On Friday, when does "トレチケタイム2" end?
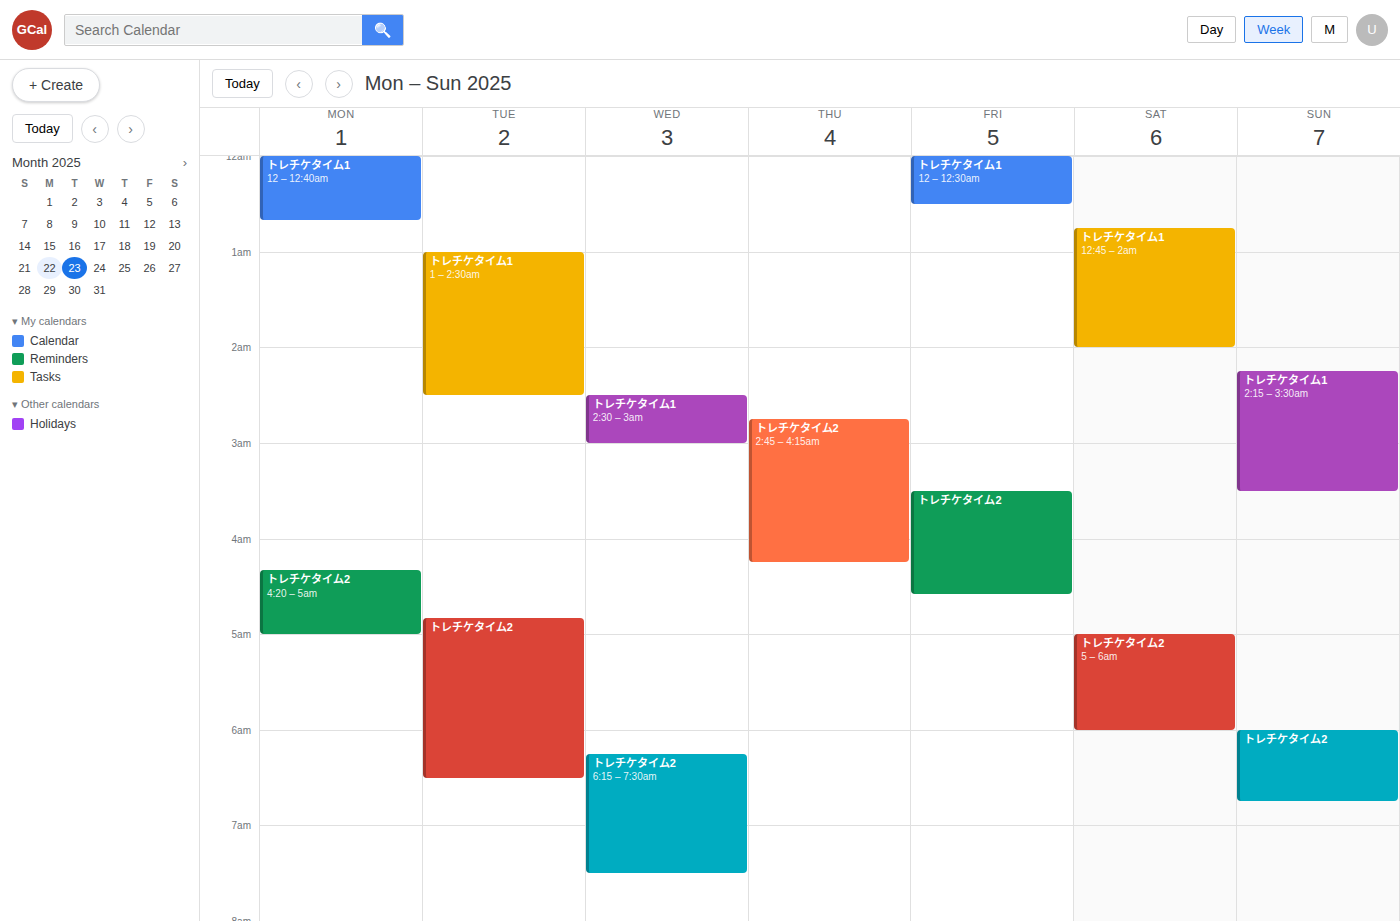
04:35